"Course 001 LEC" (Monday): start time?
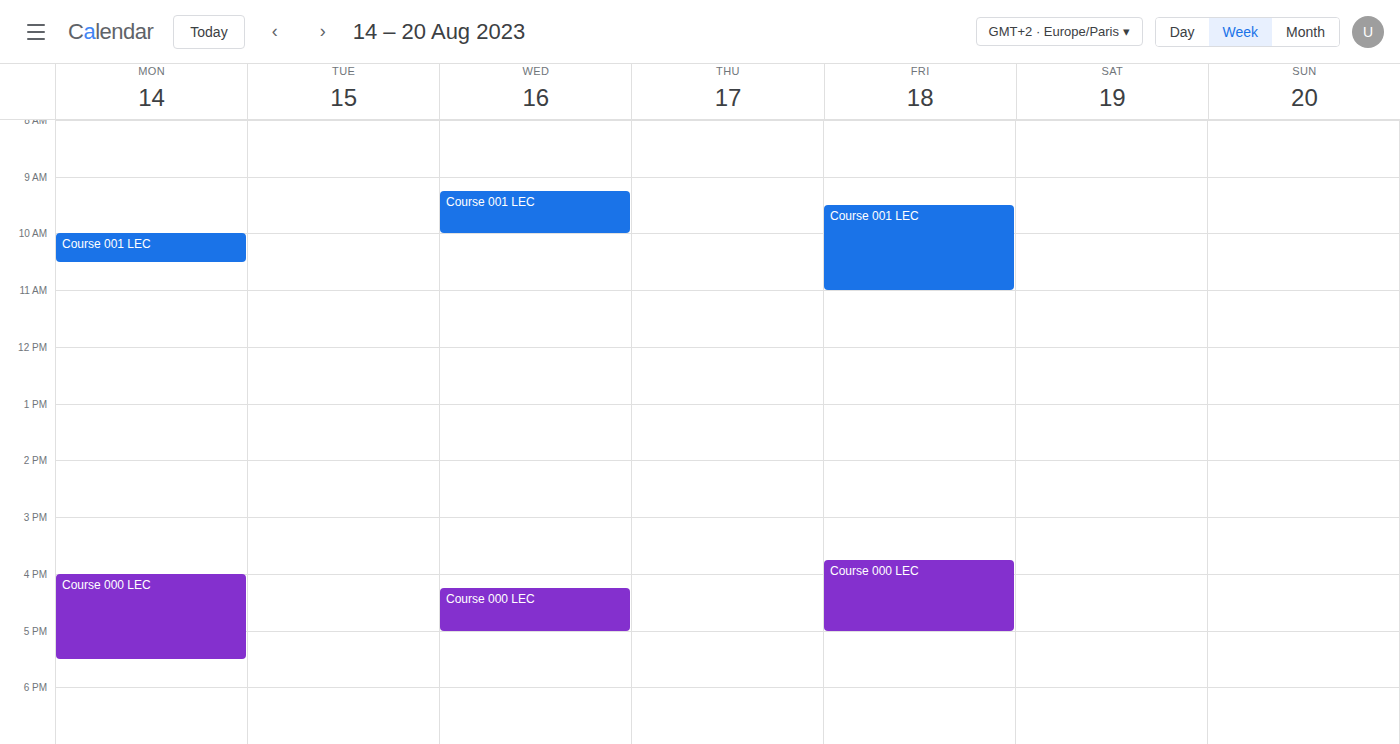
10:00